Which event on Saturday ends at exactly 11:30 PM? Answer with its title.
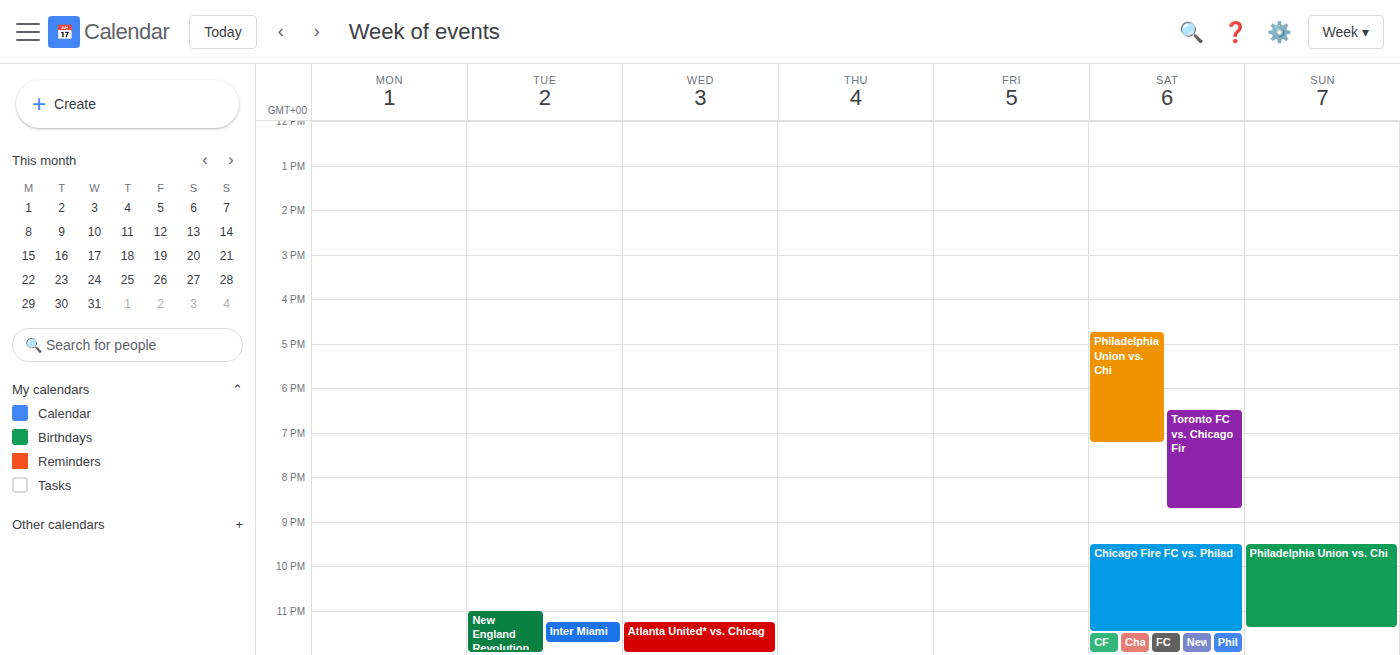
"Chicago Fire FC vs. Philad"